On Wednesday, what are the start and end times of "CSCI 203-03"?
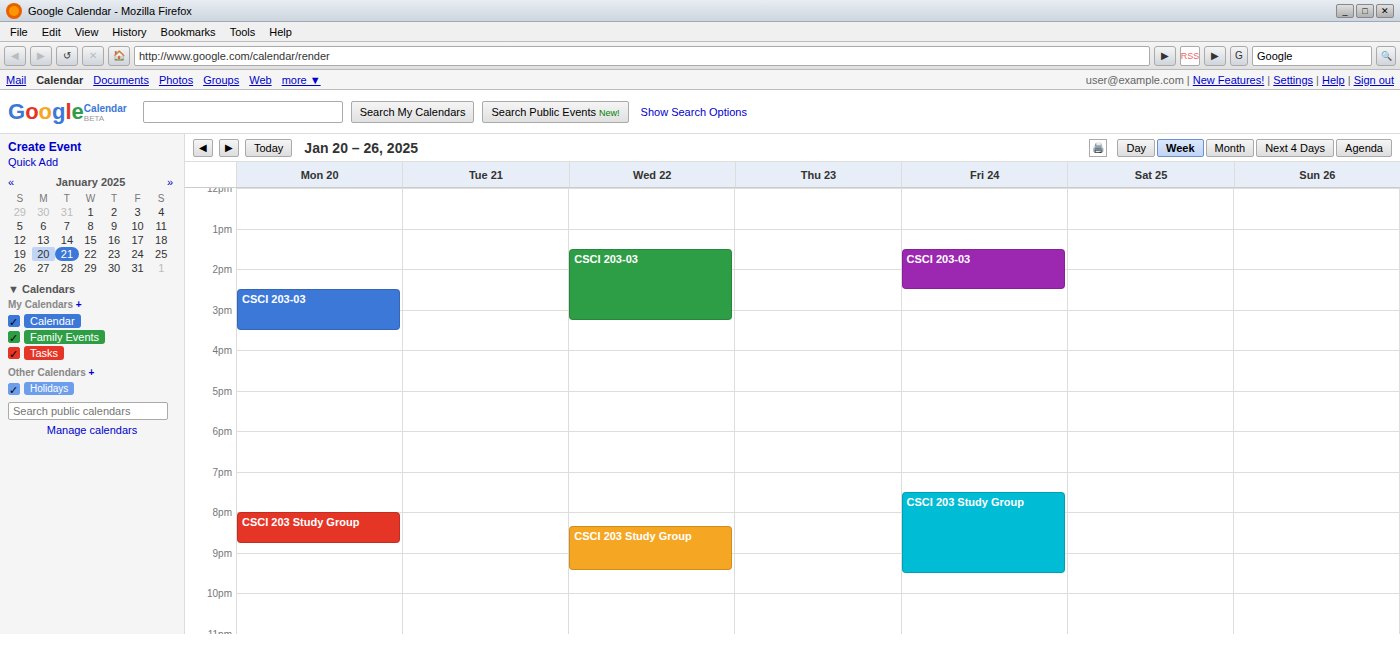
1:30 PM to 3:15 PM